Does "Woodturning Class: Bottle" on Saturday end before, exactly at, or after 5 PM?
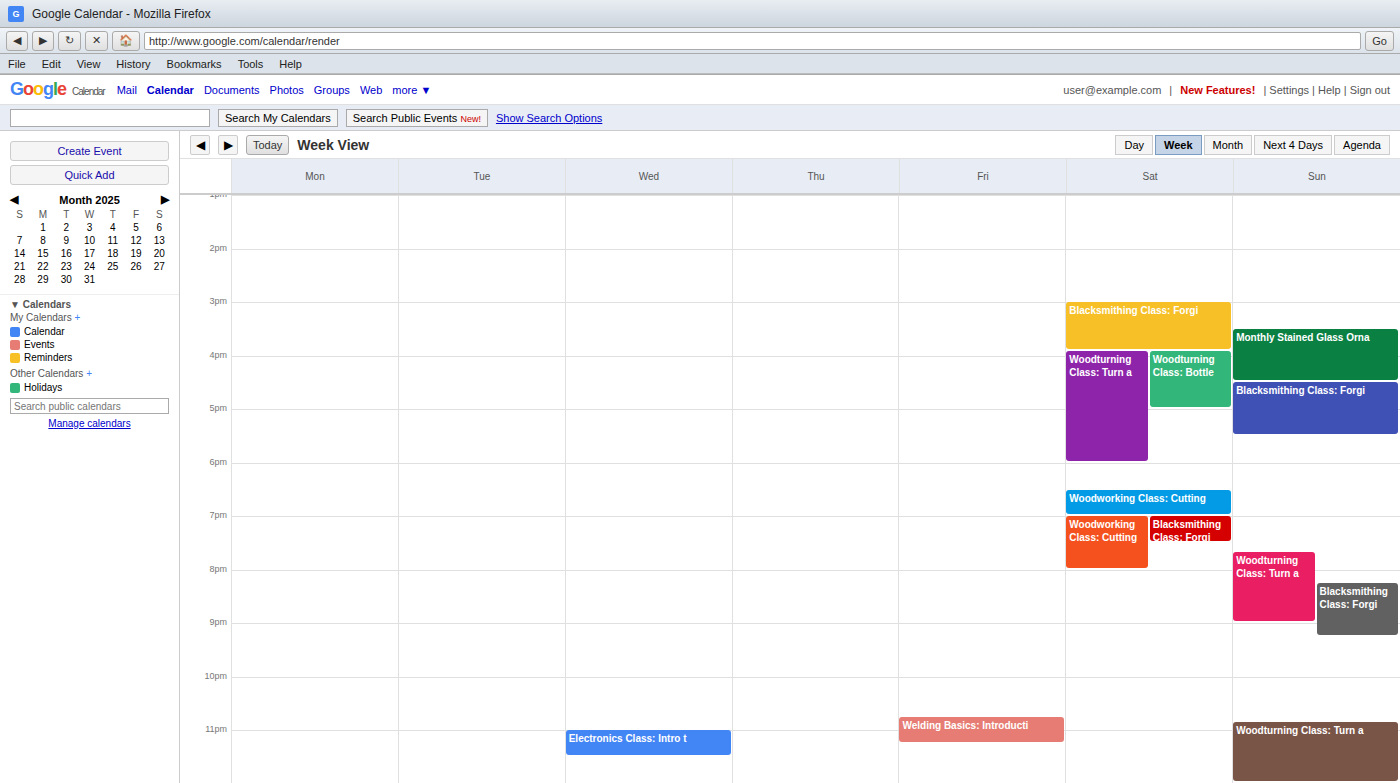
5:00 PM -- exactly at 5 PM, on the 5 PM line.